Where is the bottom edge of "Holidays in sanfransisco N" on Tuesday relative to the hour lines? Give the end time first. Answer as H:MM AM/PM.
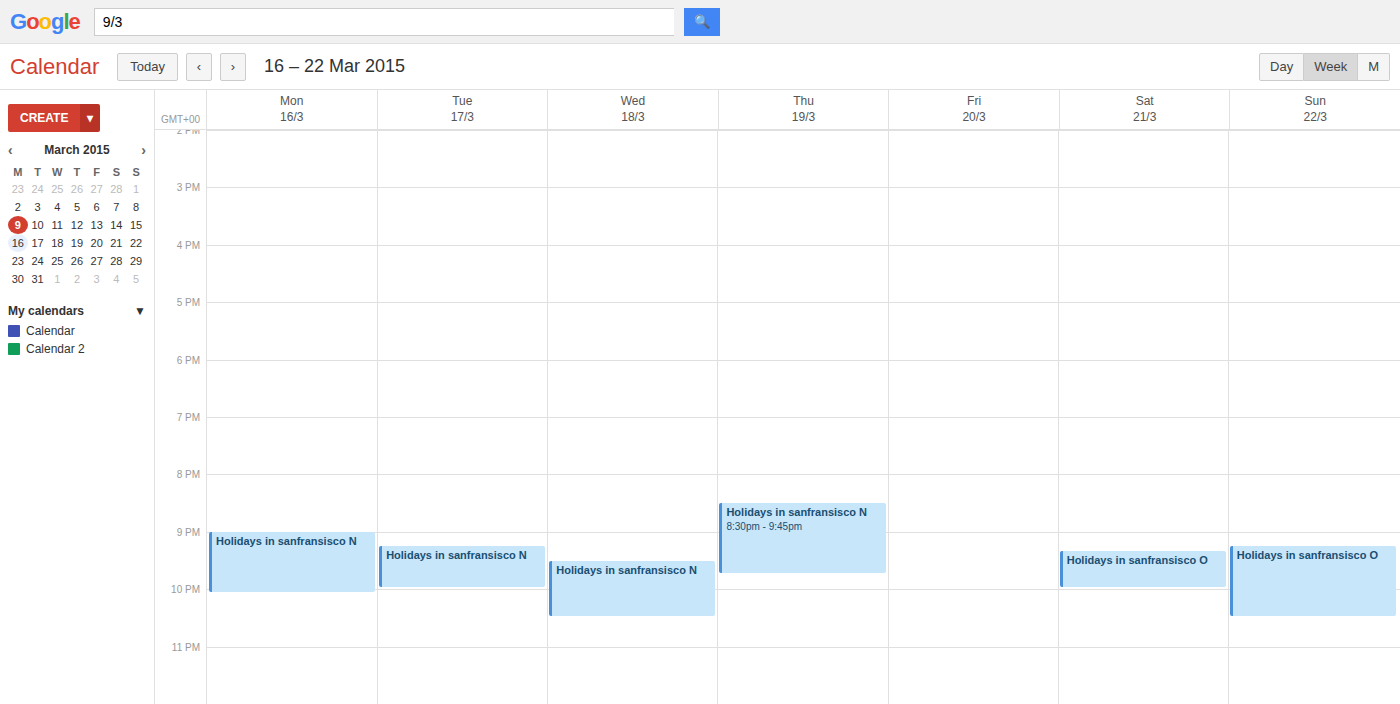
10:00 PM -- exactly on the 10 PM line.